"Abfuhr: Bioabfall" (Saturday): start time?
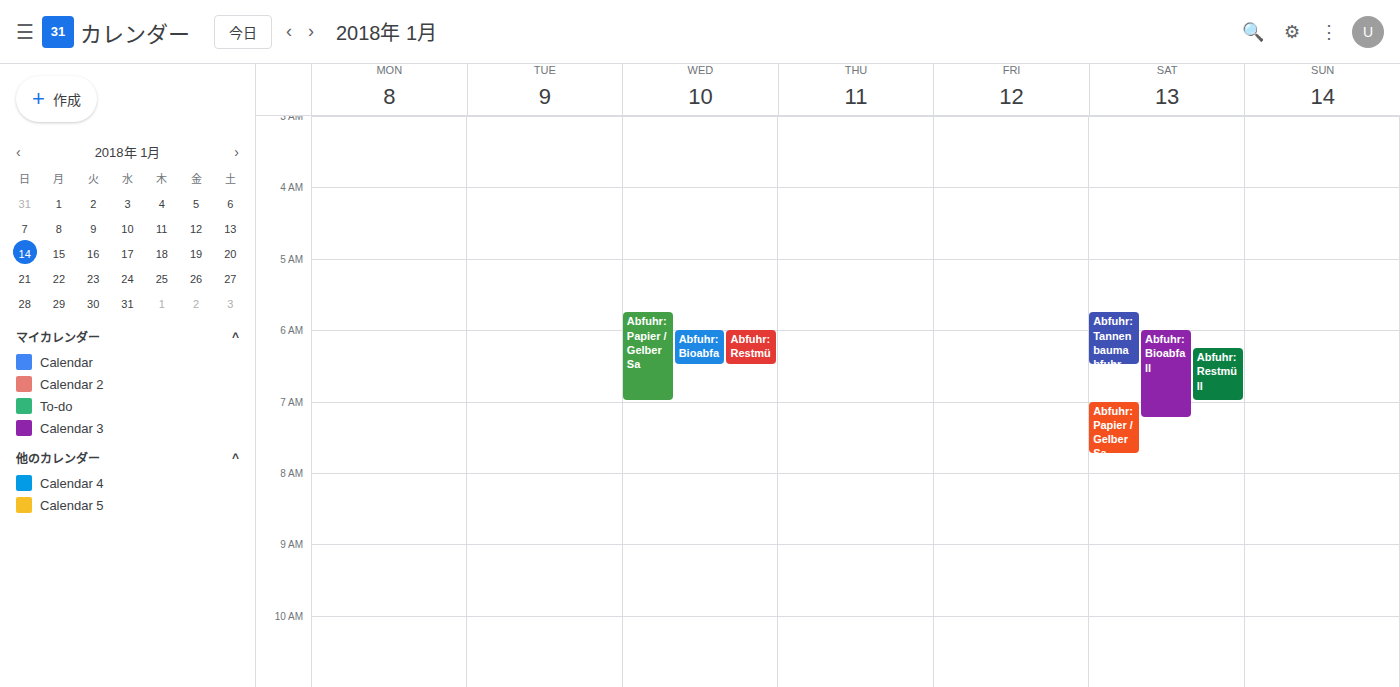
6:00 AM